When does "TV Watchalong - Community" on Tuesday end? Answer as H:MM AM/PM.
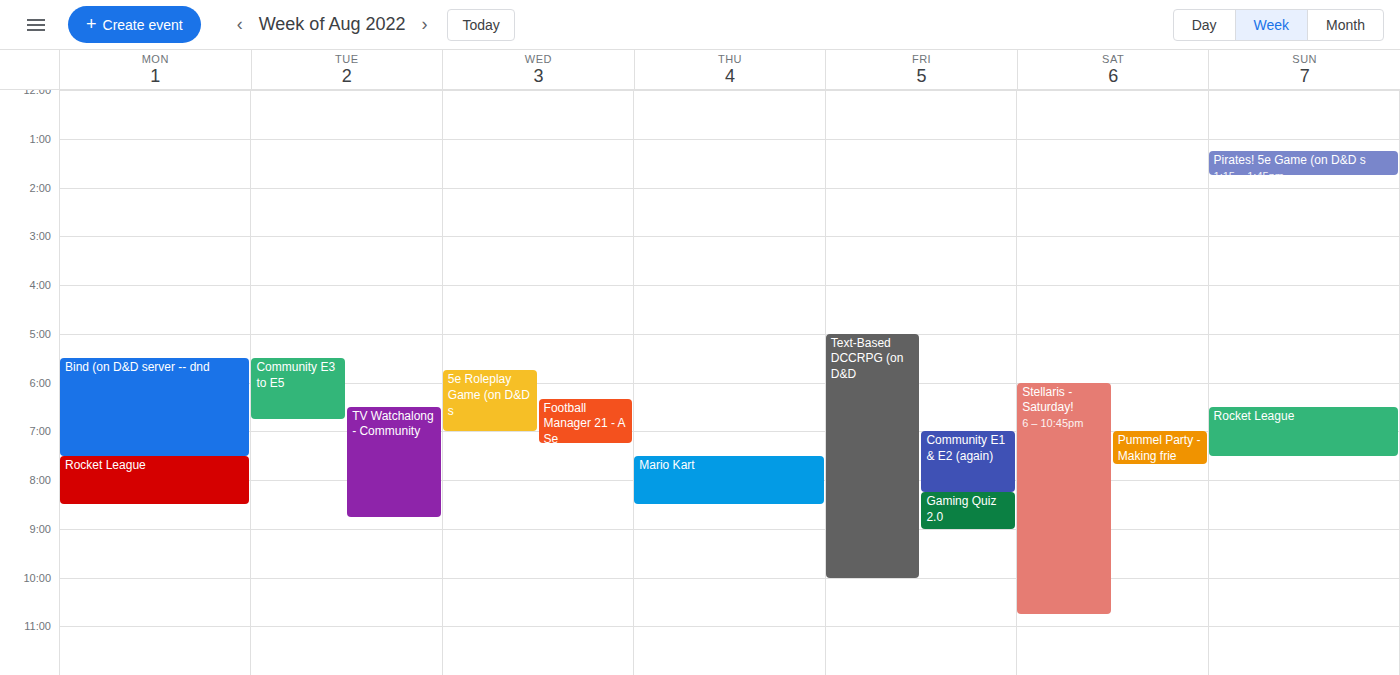
8:45 PM